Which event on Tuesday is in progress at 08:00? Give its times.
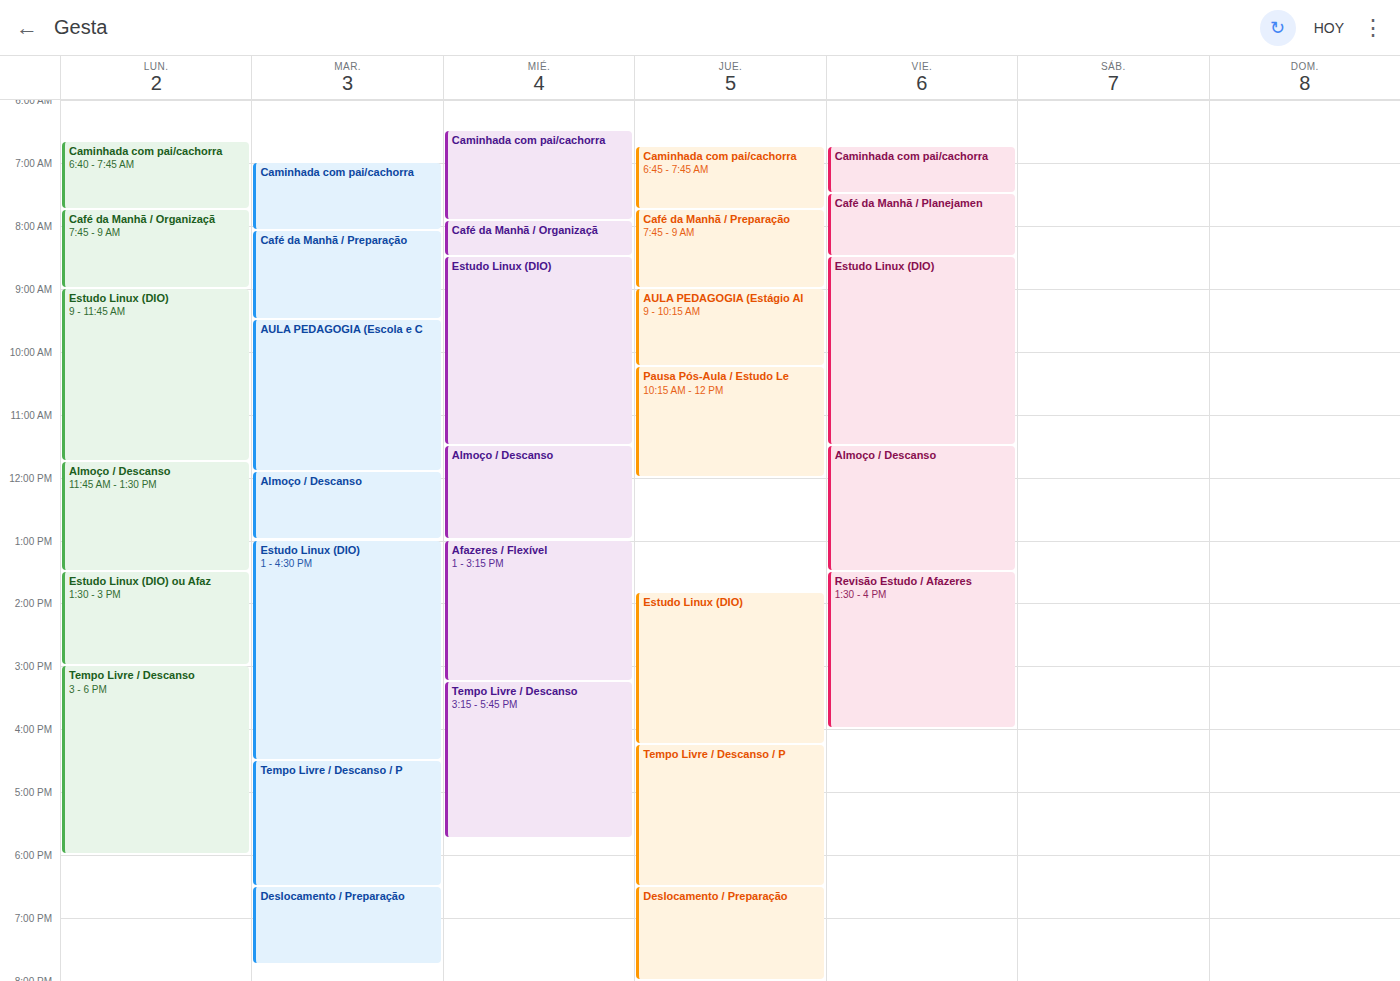
"Caminhada com pai/cachorra", 07:00 to 08:05